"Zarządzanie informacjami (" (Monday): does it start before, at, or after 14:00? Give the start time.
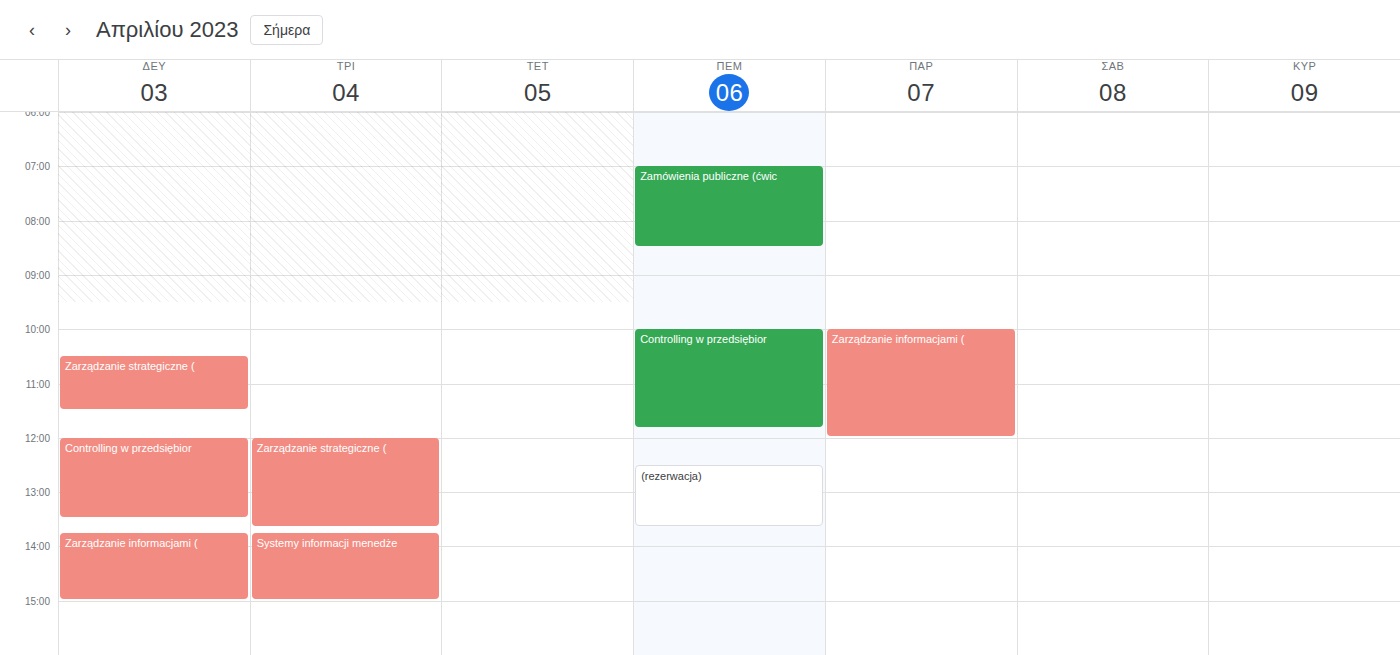
13:45 -- before 14:00, 15 minutes above the 14:00 line.